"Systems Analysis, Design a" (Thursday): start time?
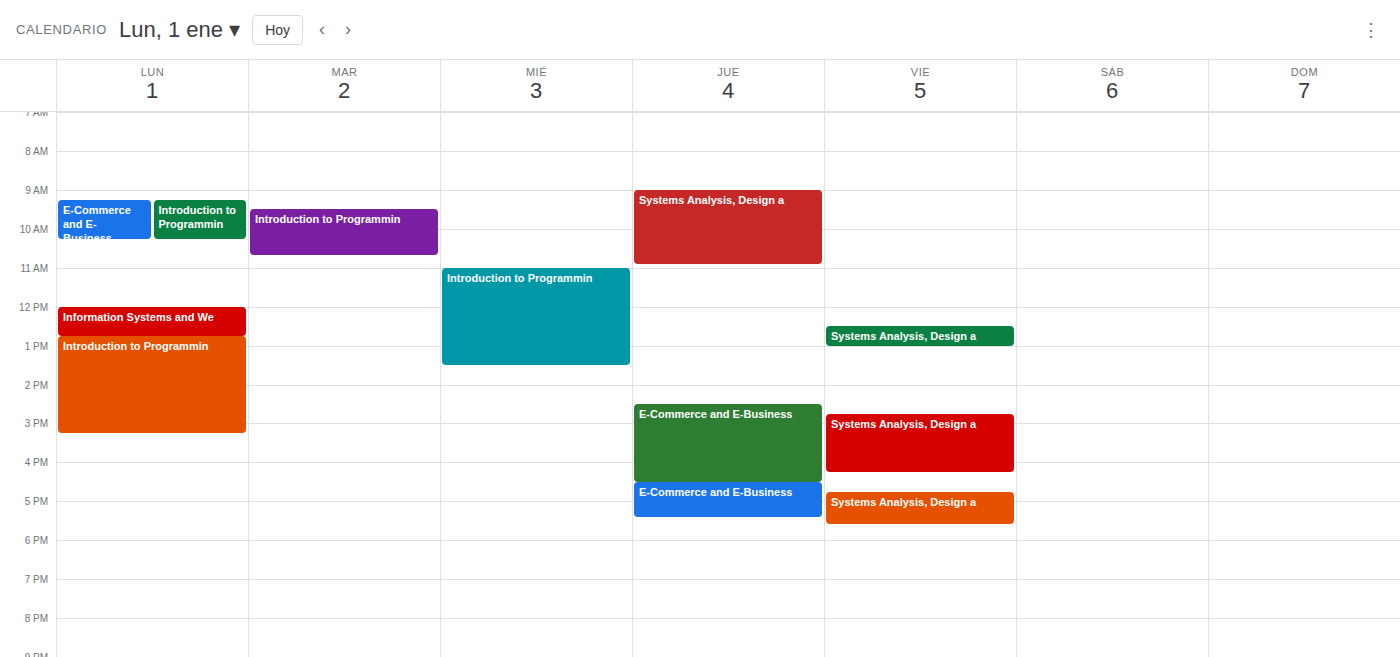
9:00 AM